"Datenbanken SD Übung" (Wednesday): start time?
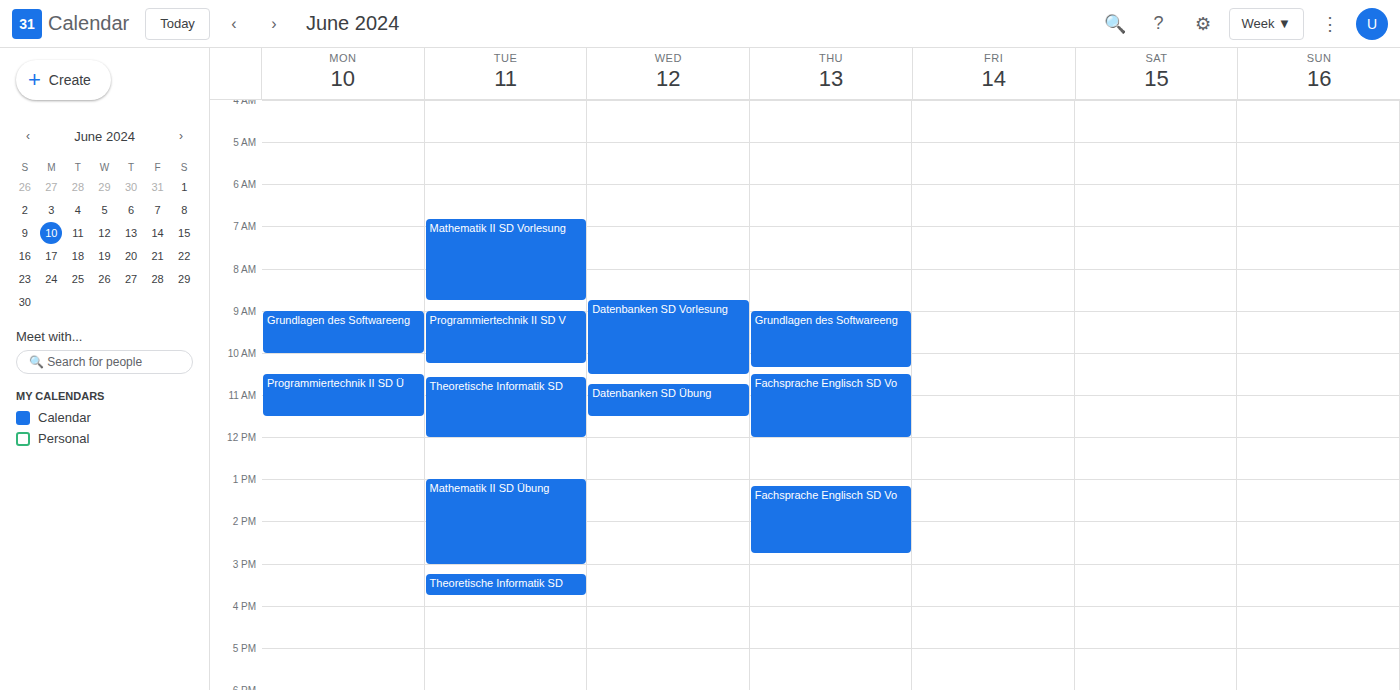
10:45 AM